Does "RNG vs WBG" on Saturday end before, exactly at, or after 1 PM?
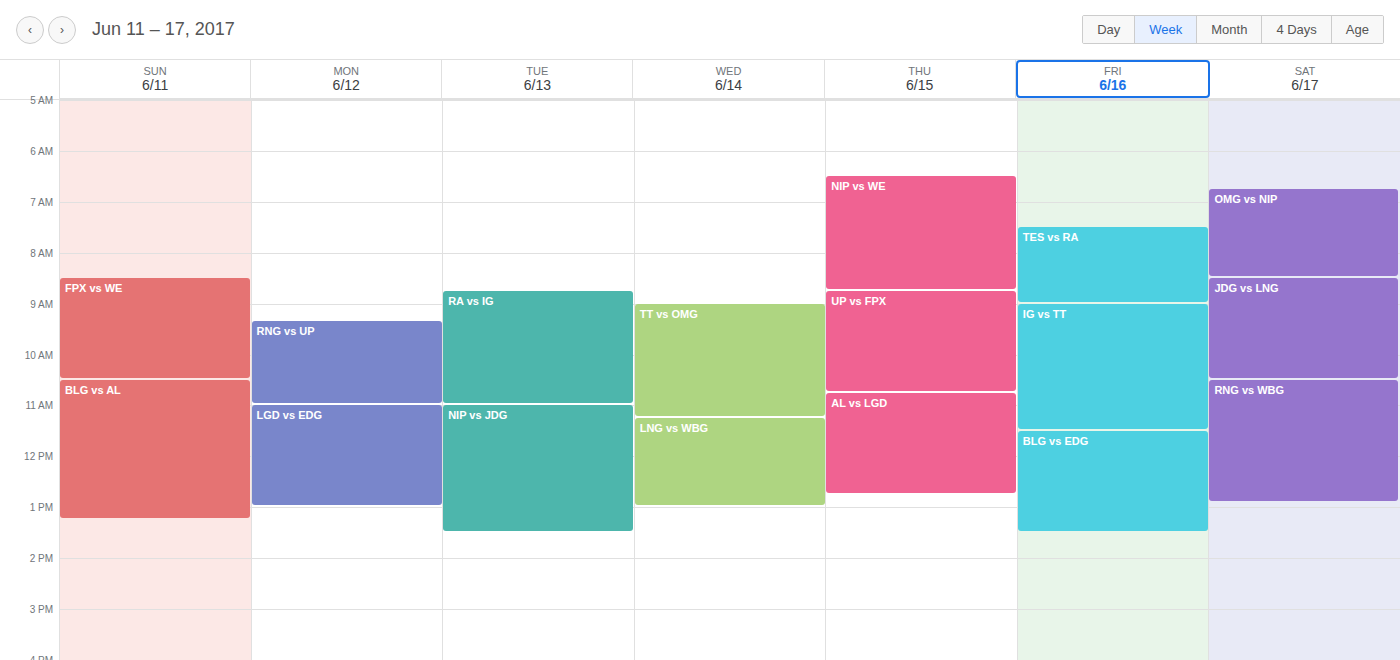
12:55 PM -- before 1 PM, 5 minutes above the 1 PM line.